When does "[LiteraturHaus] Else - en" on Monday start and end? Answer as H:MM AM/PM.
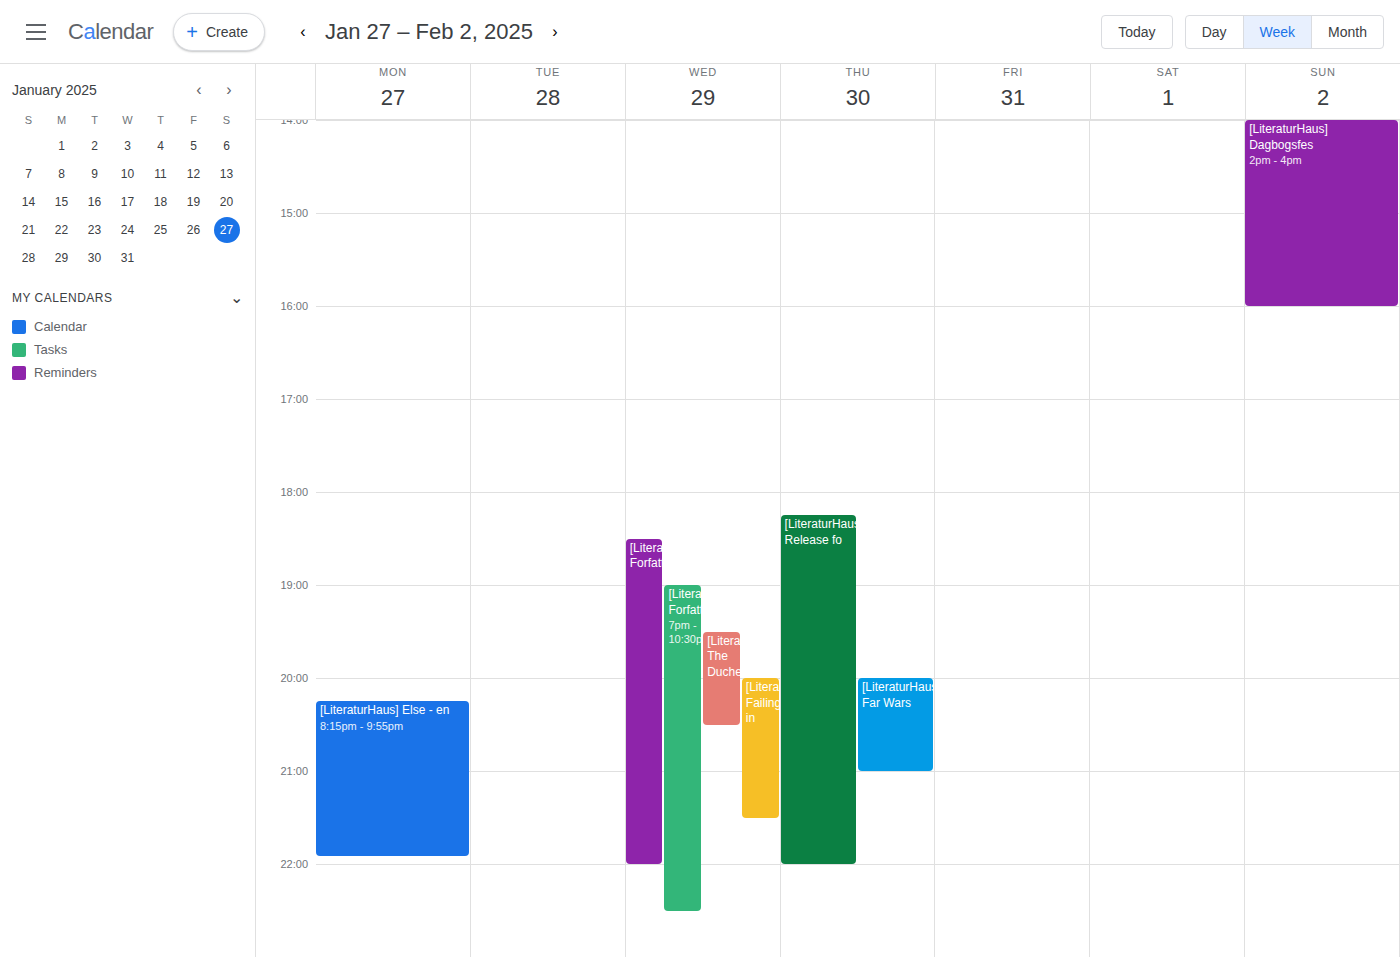
8:15 PM to 9:55 PM